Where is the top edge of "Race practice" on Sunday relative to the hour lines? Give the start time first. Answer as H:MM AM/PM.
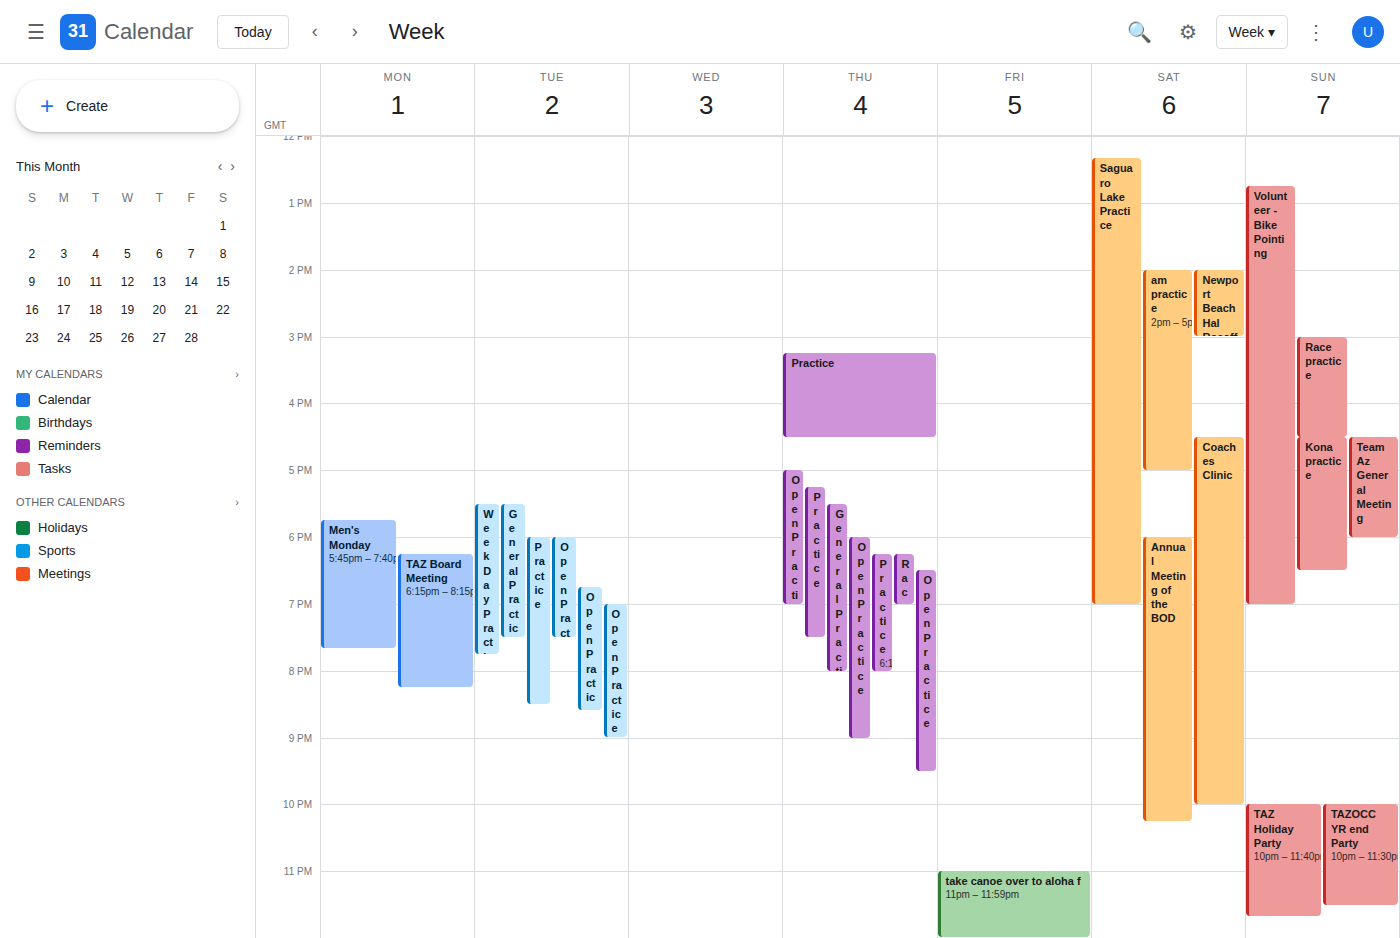
3:00 PM -- exactly on the 3 PM line.